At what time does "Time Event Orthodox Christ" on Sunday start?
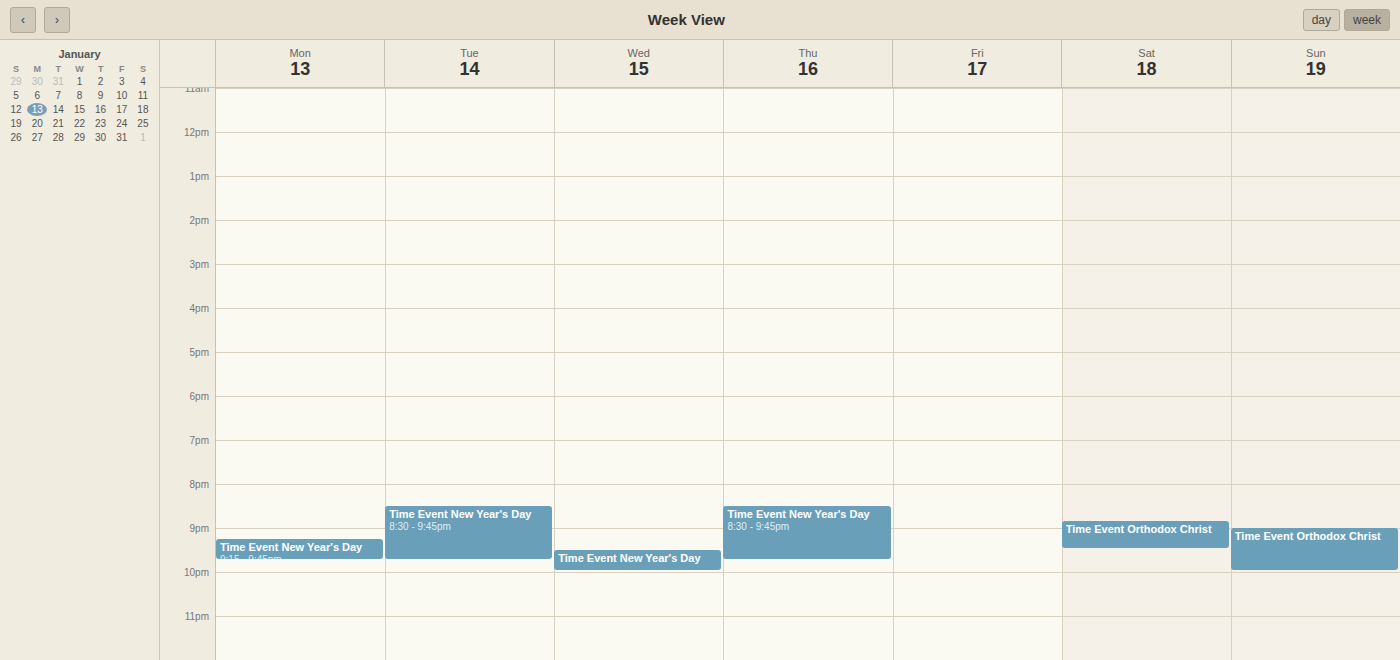
9:00 PM